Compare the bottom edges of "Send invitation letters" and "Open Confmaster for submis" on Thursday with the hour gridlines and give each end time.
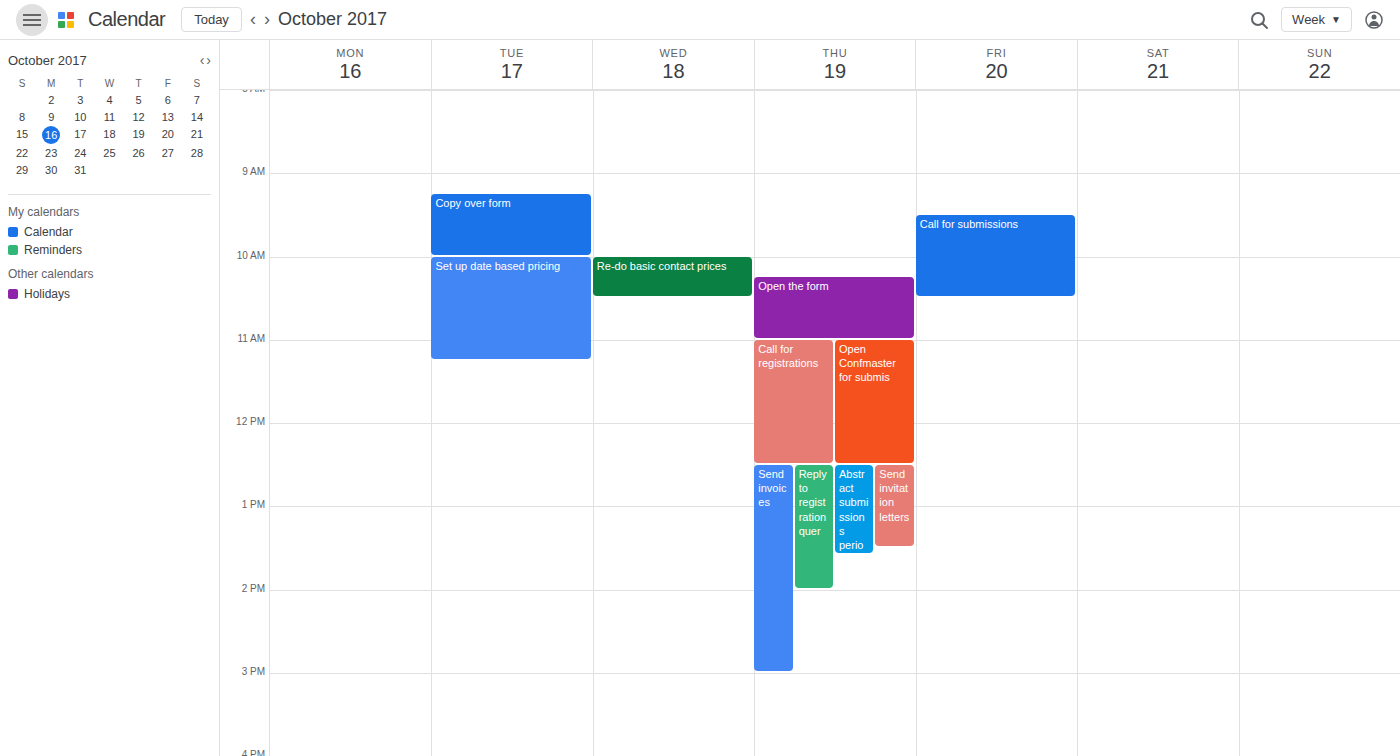
"Send invitation letters": 1:30 PM, halfway between the 1 PM and 2 PM lines. "Open Confmaster for submis": 12:30 PM, halfway between the 12 PM and 1 PM lines.